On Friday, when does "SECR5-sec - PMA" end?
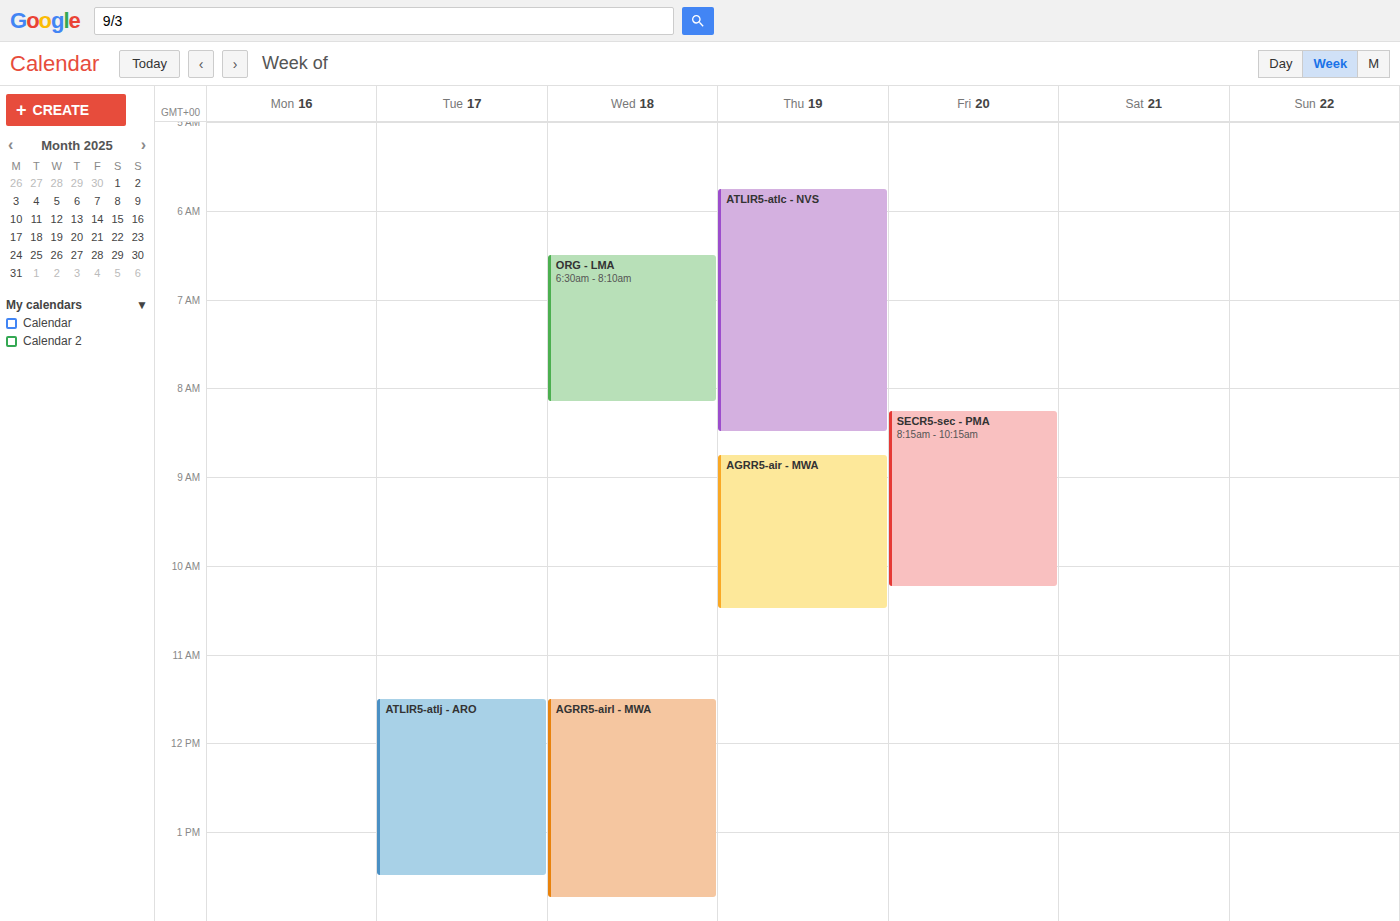
10:15 AM